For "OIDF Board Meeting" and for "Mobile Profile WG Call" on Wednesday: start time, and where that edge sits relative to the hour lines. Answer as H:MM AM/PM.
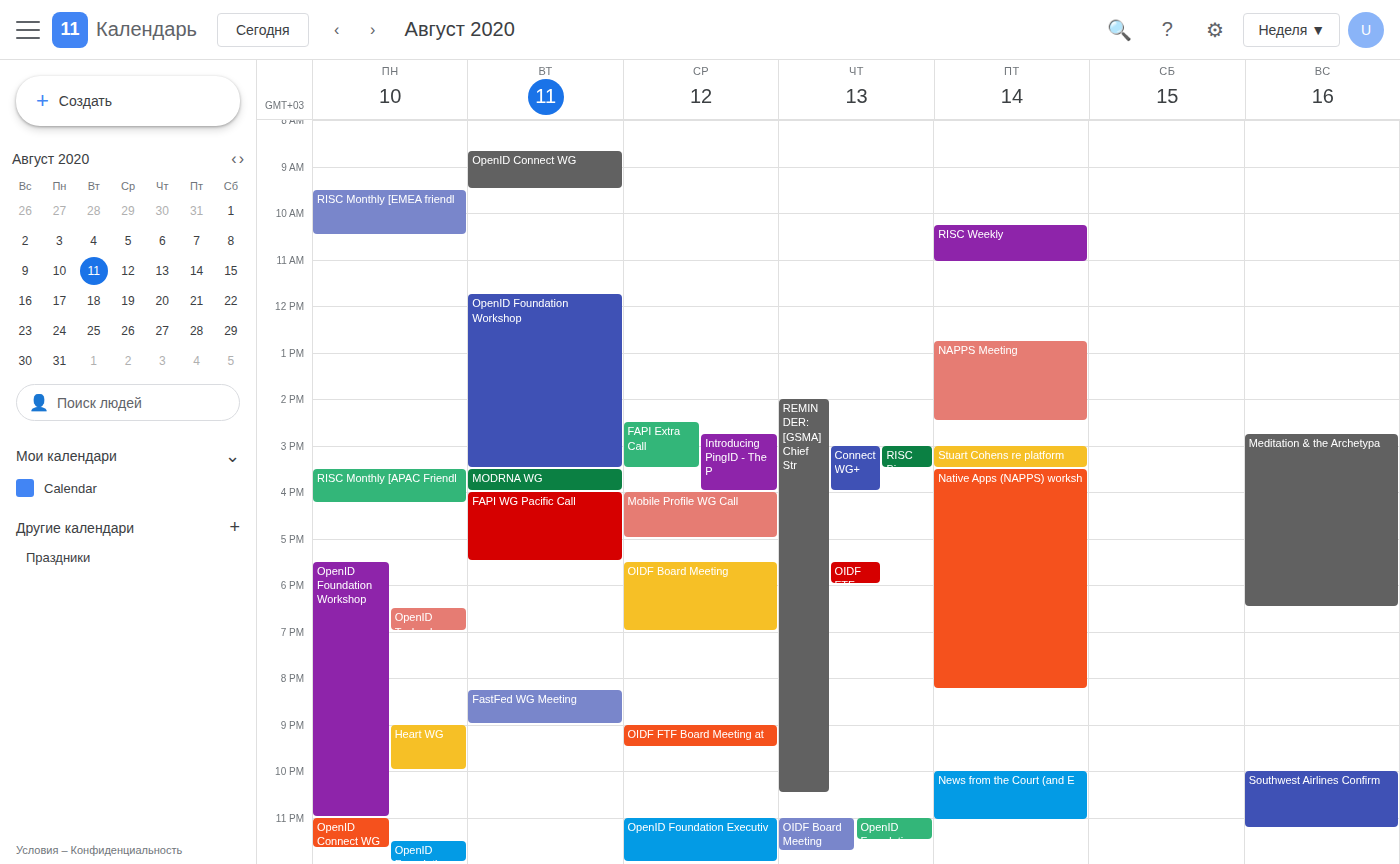
"OIDF Board Meeting": 5:30 PM, halfway between the 5 PM and 6 PM lines. "Mobile Profile WG Call": 4:00 PM, exactly on the 4 PM line.